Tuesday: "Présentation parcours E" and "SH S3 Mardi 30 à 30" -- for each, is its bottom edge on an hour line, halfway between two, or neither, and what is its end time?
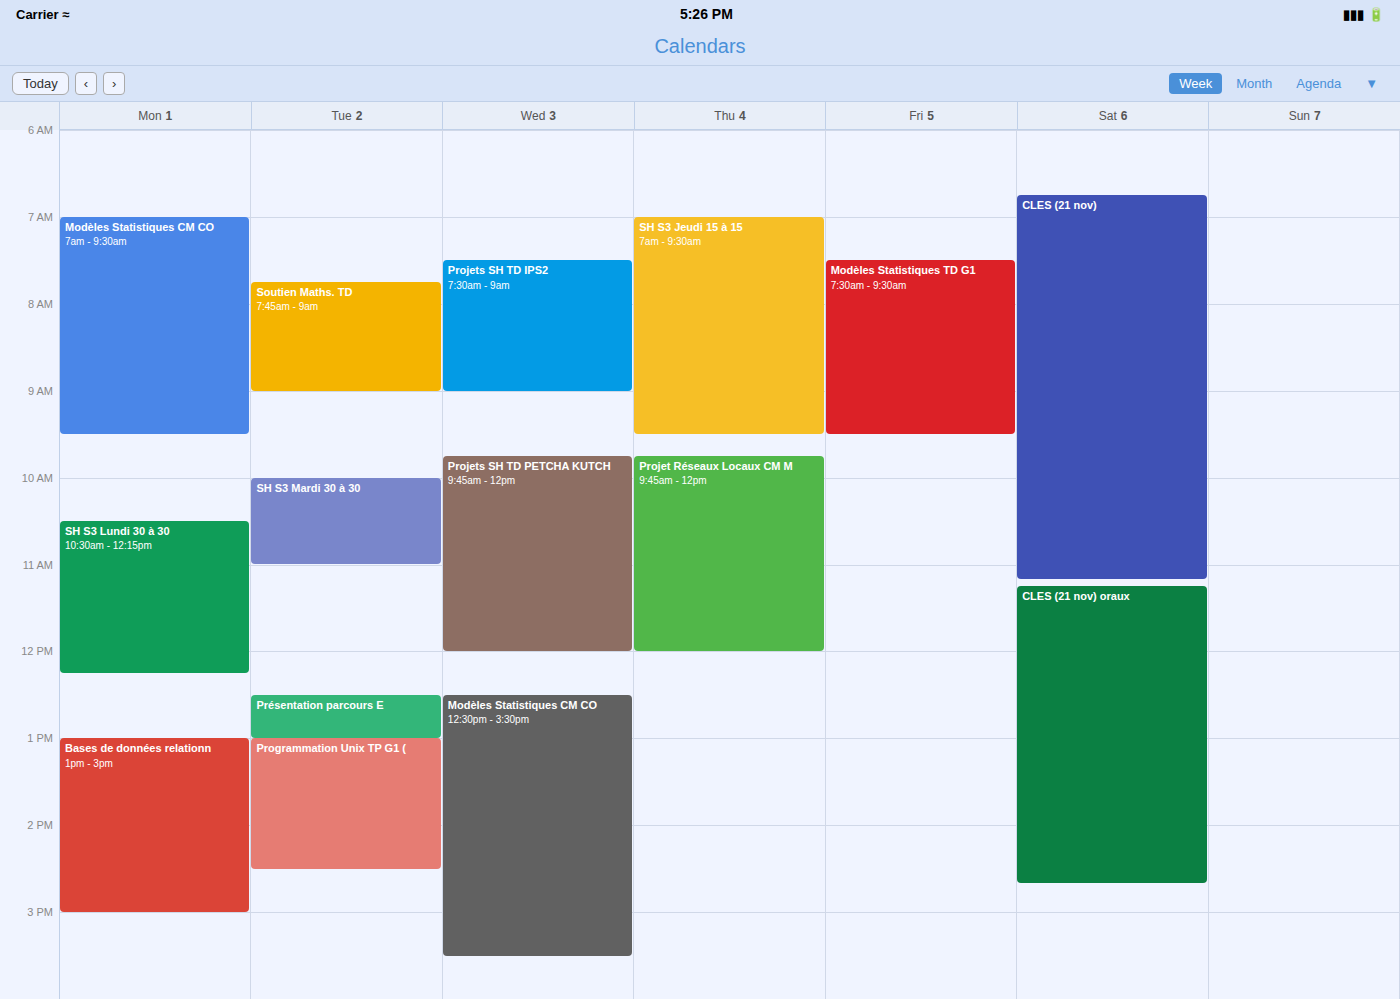
"Présentation parcours E": 1:00 PM, exactly on the 1 PM line. "SH S3 Mardi 30 à 30": 11:00 AM, exactly on the 11 AM line.